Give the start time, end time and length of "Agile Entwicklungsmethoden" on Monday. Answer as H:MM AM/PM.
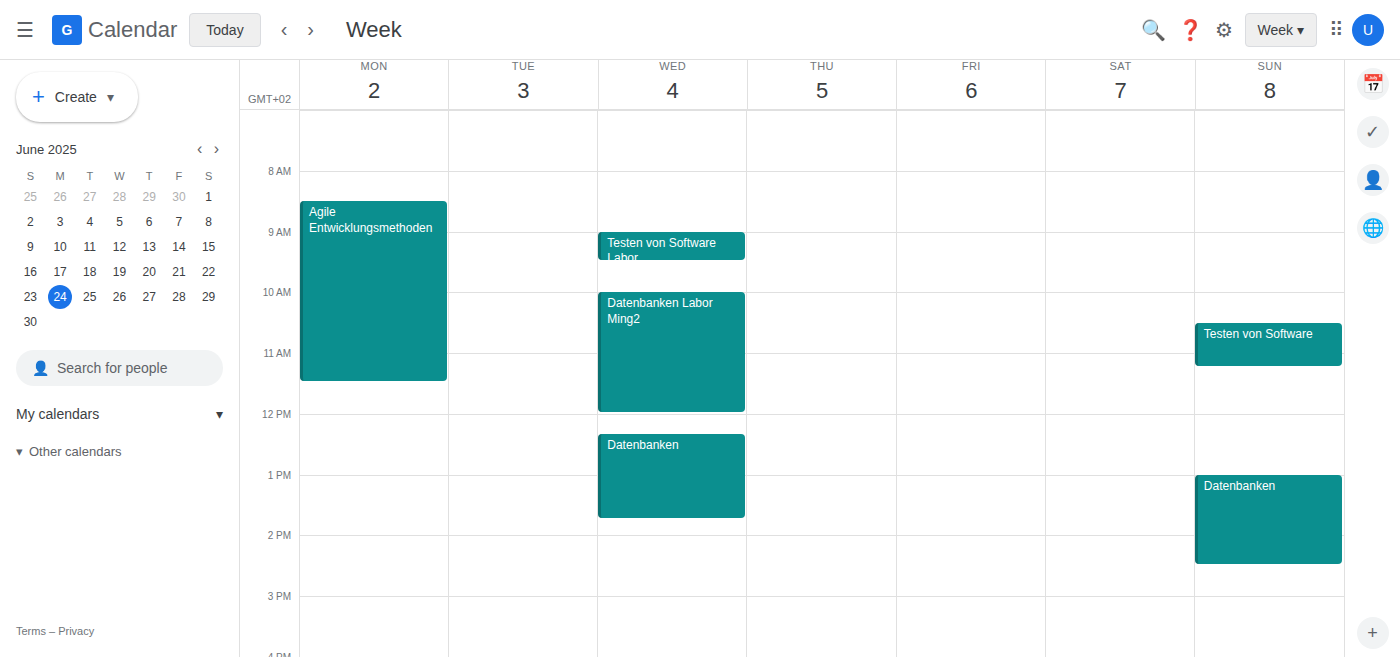
8:30 AM to 11:30 AM, 3 hours